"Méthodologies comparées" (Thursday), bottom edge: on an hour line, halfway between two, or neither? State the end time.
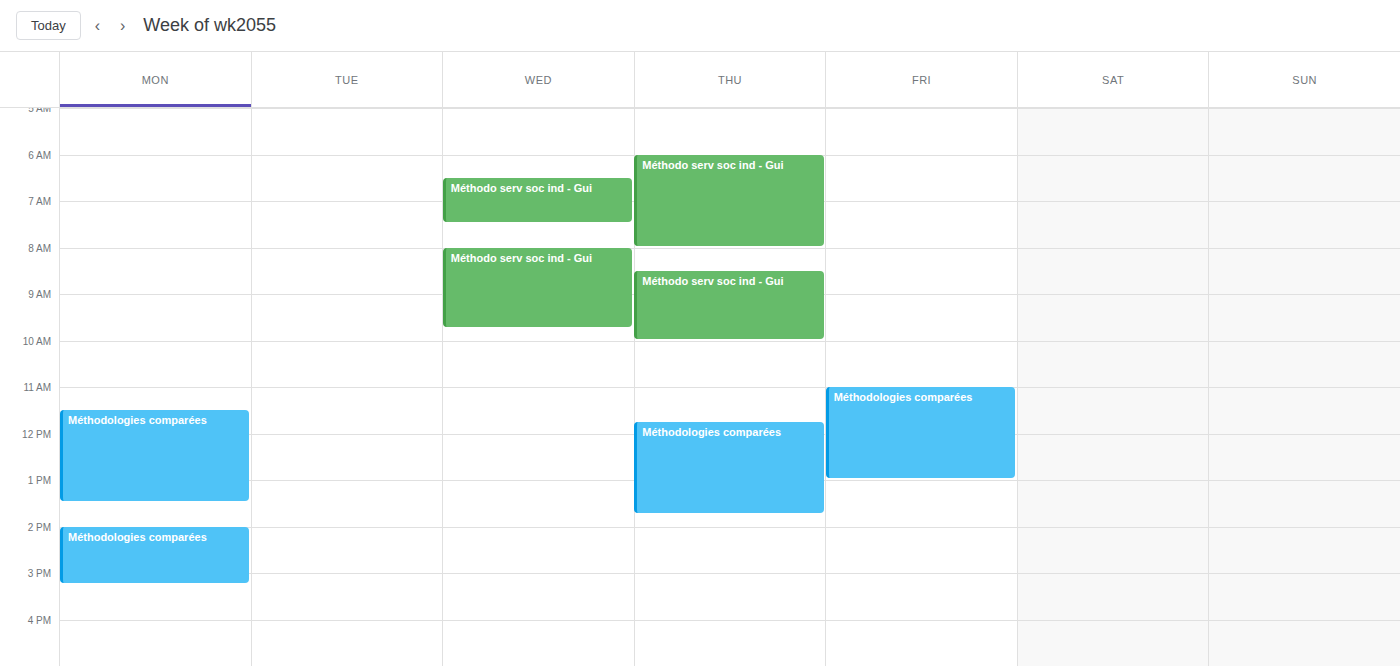
1:45 PM -- neither: three quarters of the way from the 1 PM line to the 2 PM line.